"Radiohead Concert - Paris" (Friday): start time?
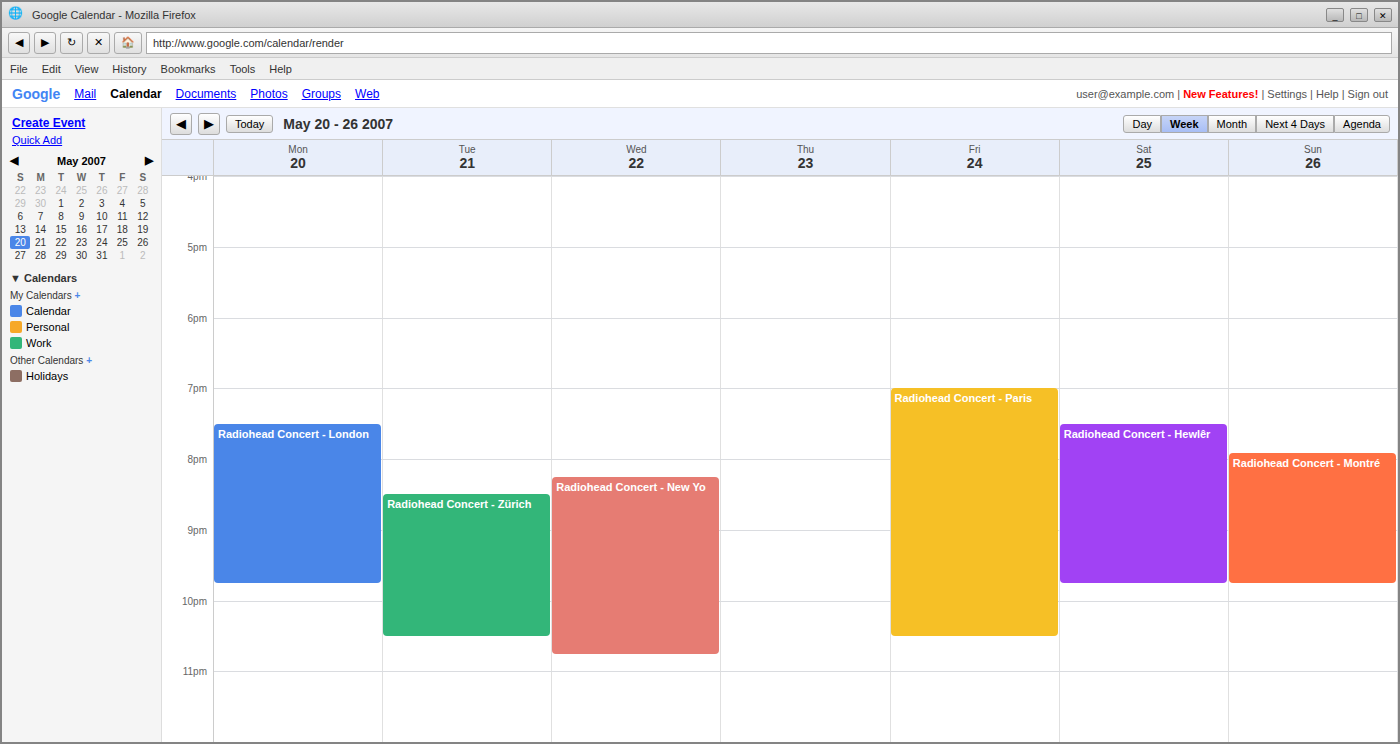
7:00 PM